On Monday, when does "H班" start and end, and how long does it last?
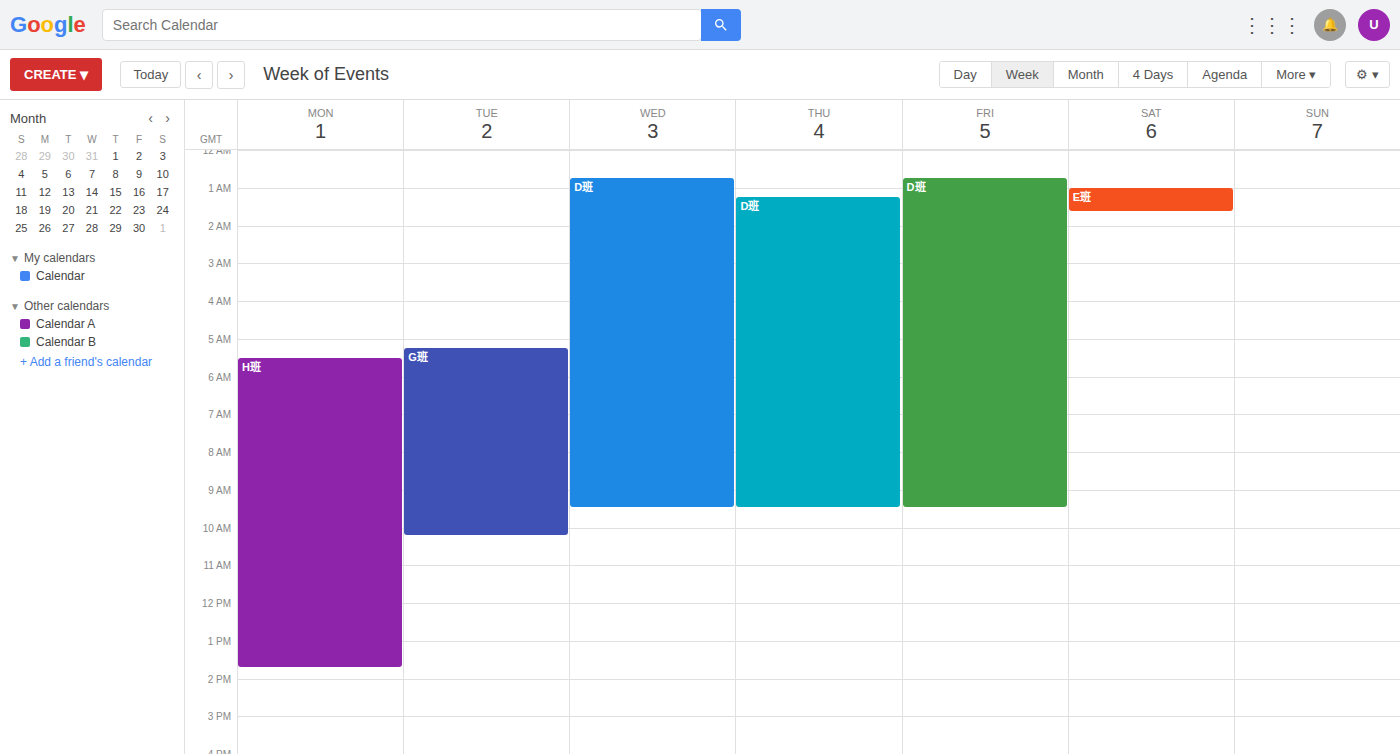
05:30 to 13:45, 8 hours 15 minutes